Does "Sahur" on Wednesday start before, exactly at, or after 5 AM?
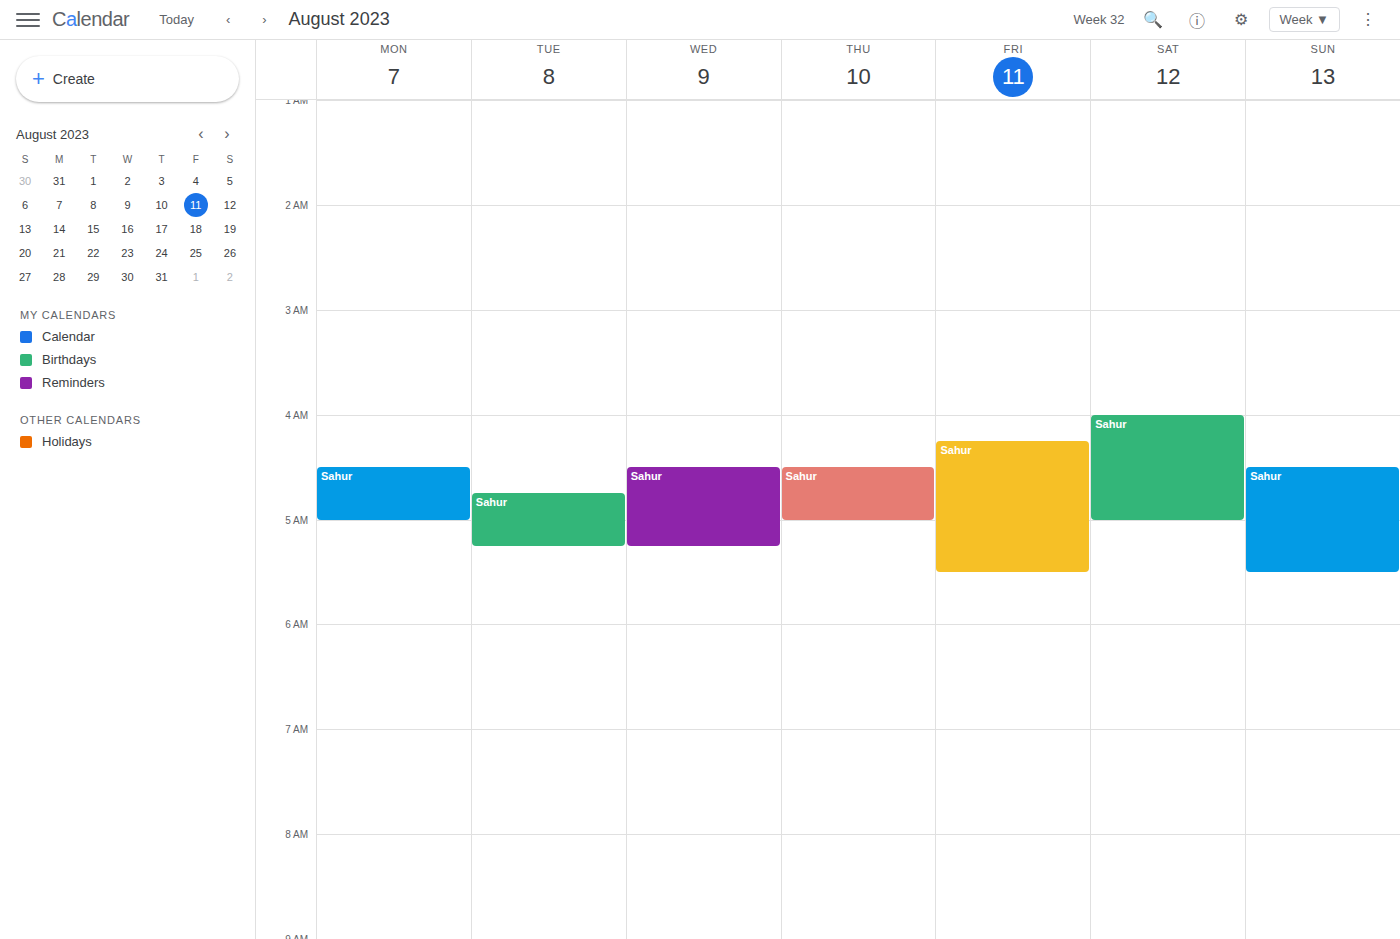
4:30 AM -- before 5 AM, 30 minutes above the 5 AM line.